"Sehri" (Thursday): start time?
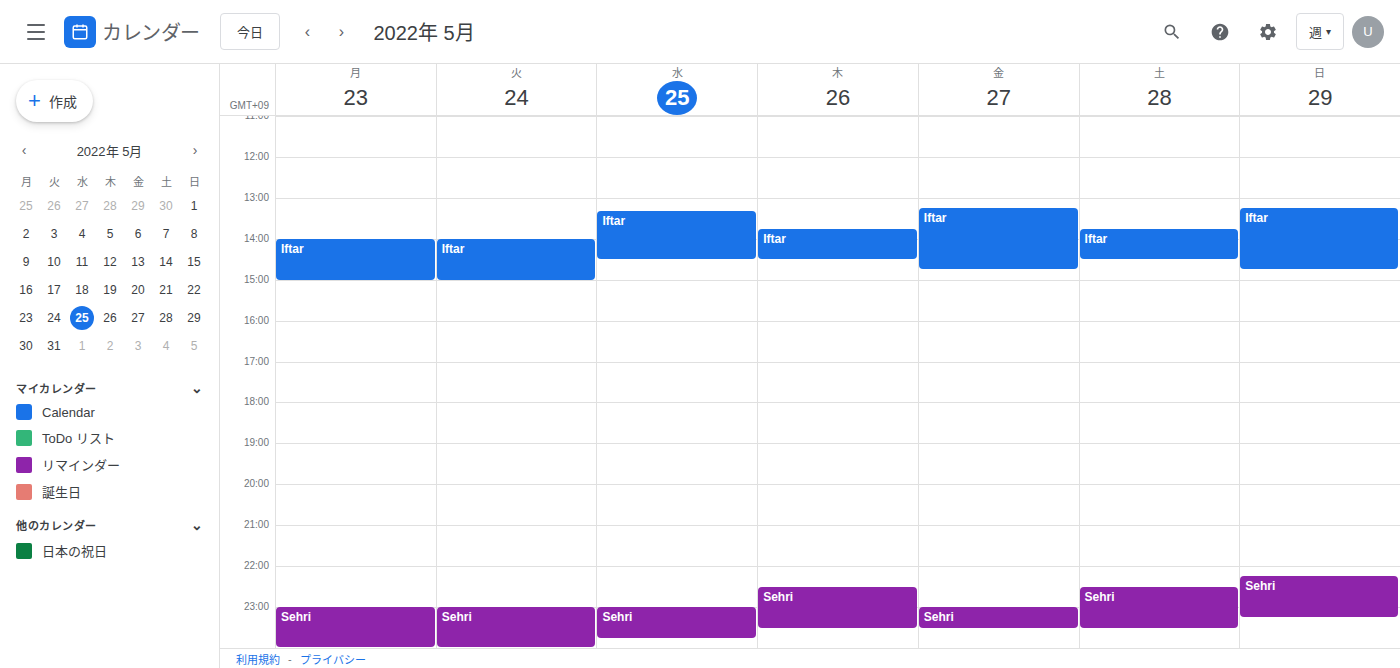
10:30 PM